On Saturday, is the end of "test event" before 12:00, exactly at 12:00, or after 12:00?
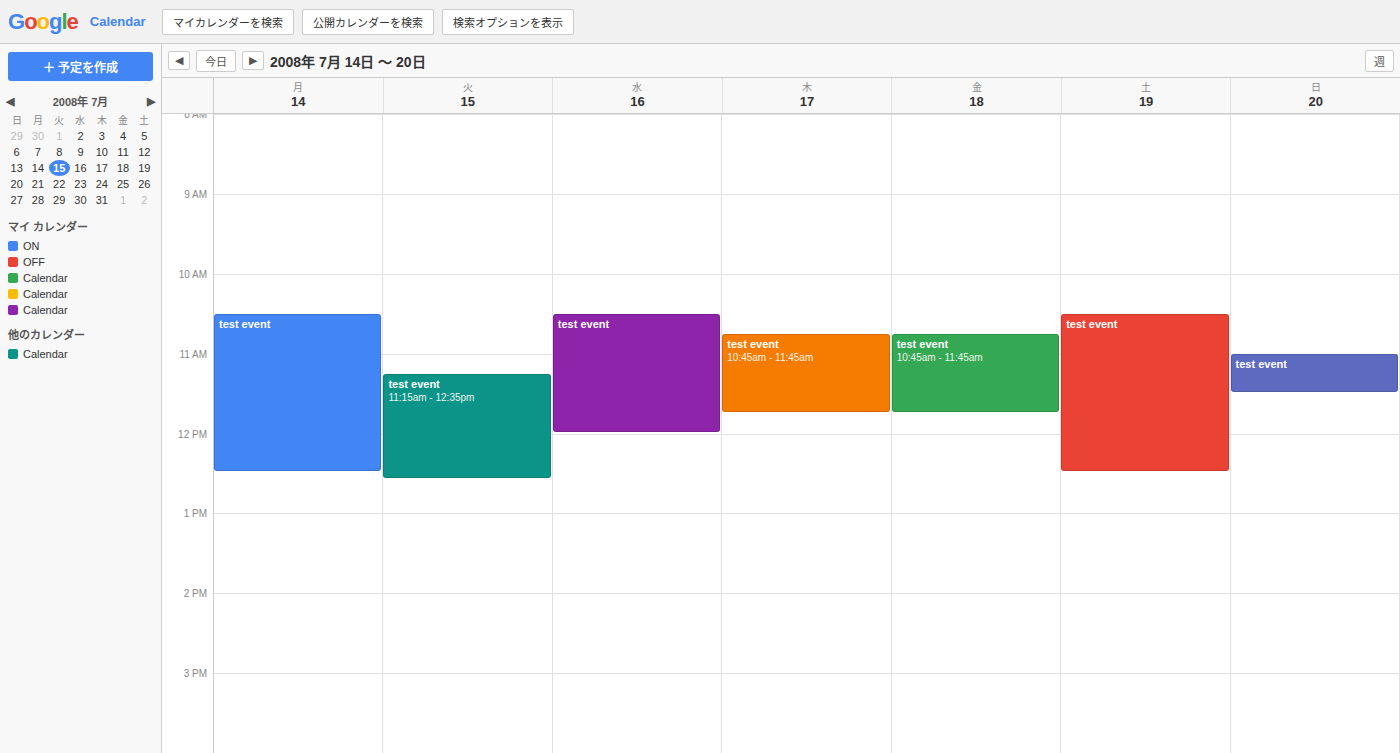
12:30 -- after 12:00, 30 minutes below the 12:00 line.